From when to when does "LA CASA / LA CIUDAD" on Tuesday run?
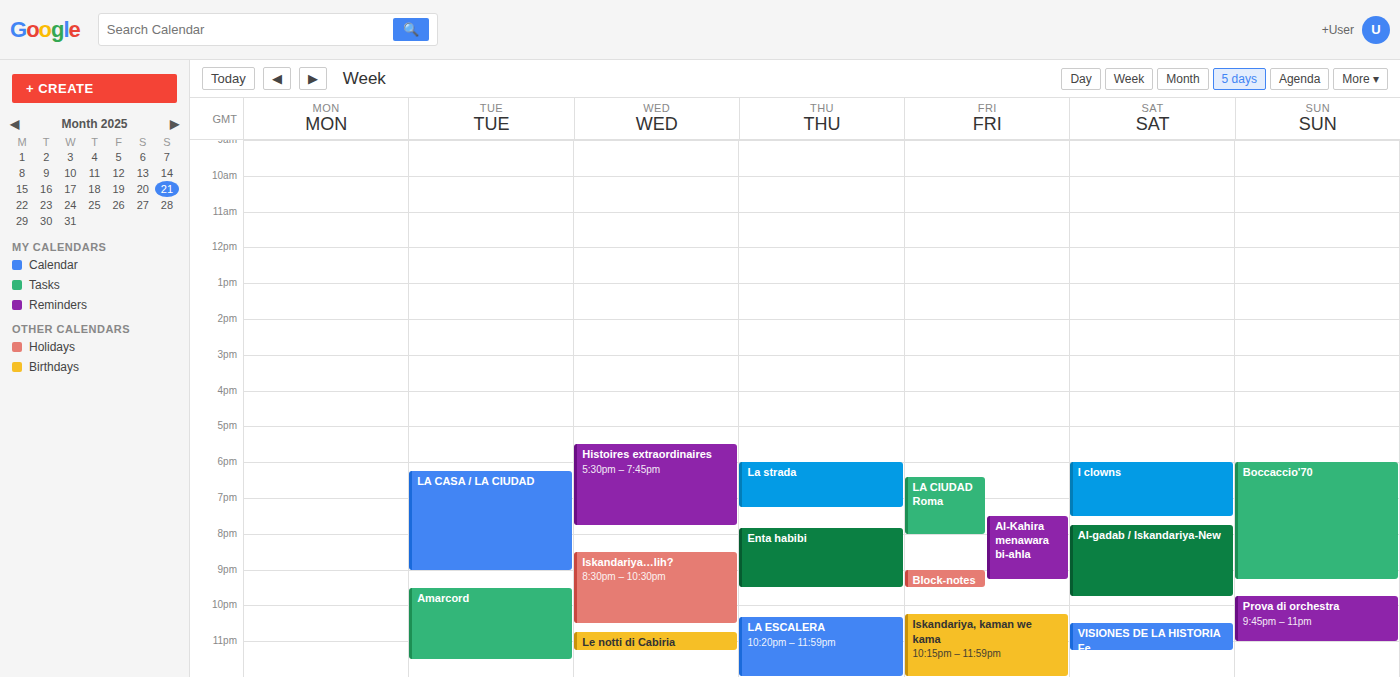
6:15 PM to 9:00 PM